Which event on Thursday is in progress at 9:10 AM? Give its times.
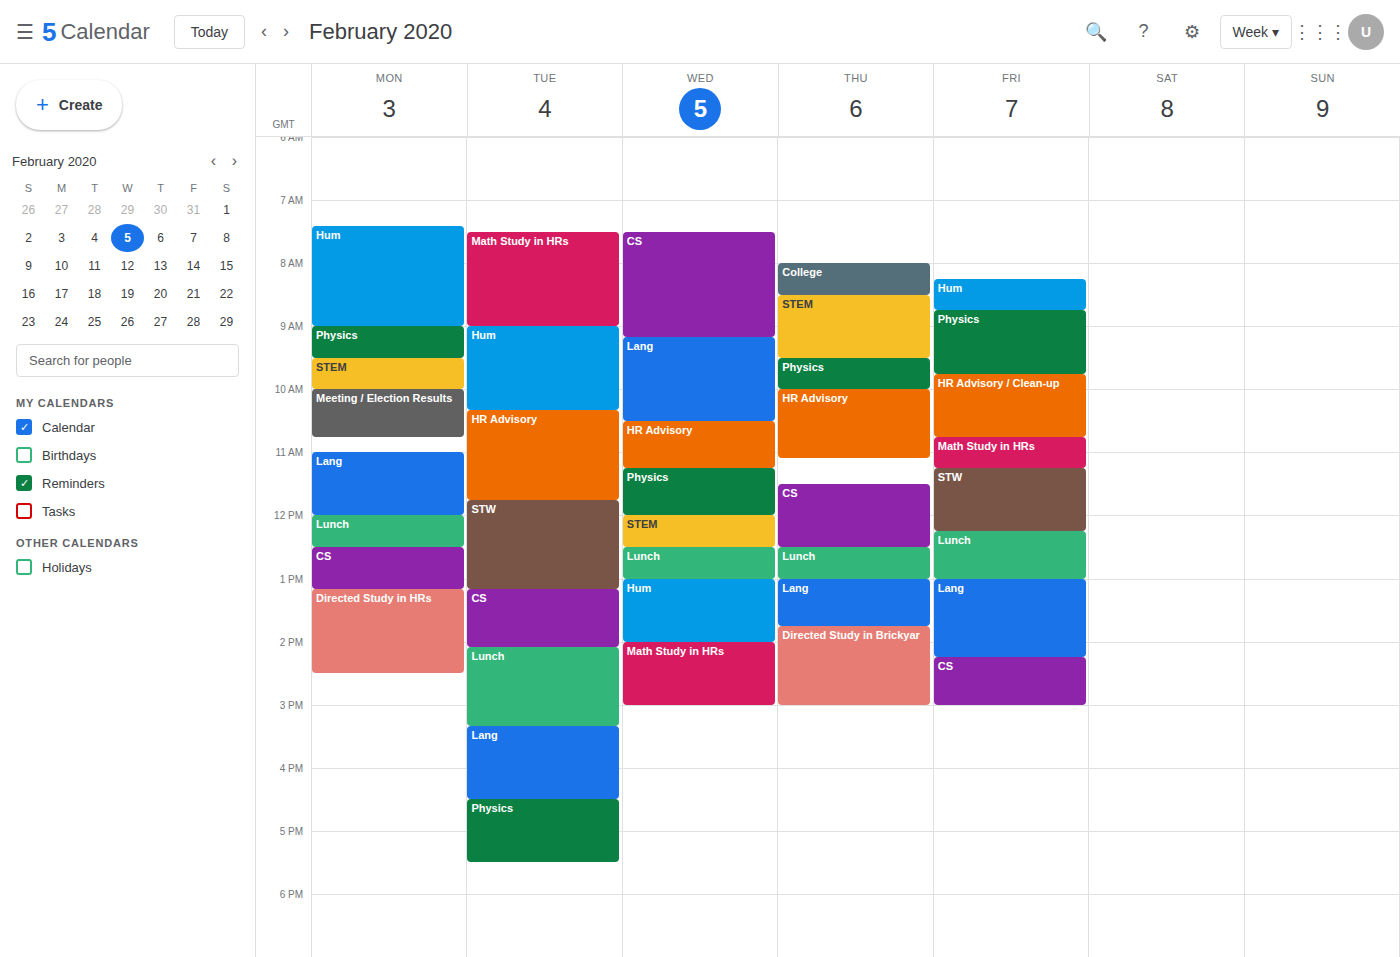
"STEM", 8:30 AM to 9:30 AM